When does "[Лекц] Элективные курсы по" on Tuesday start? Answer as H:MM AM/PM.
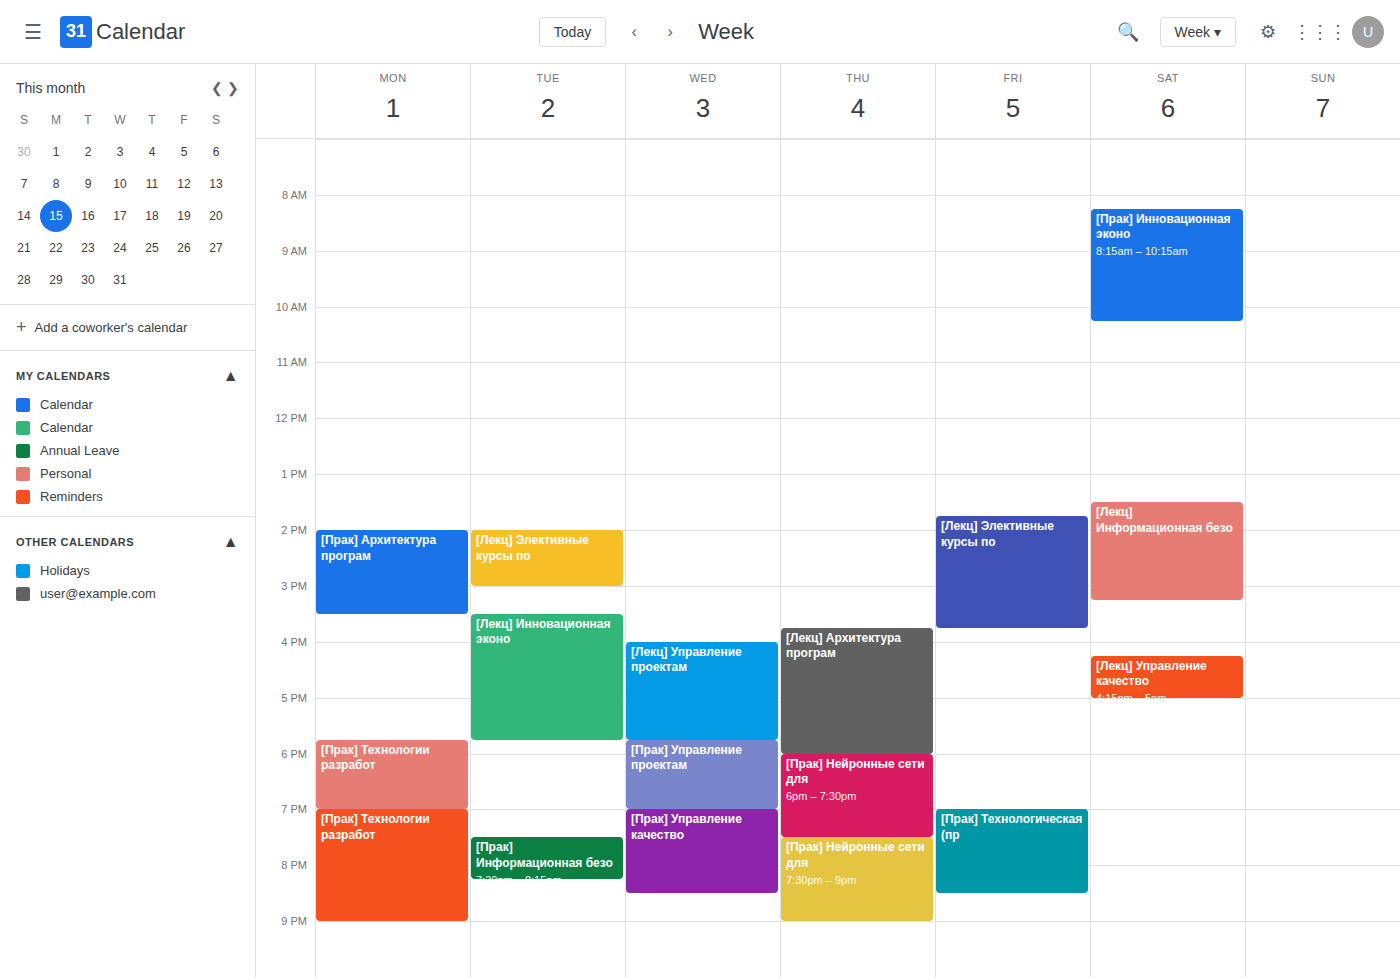
2:00 PM